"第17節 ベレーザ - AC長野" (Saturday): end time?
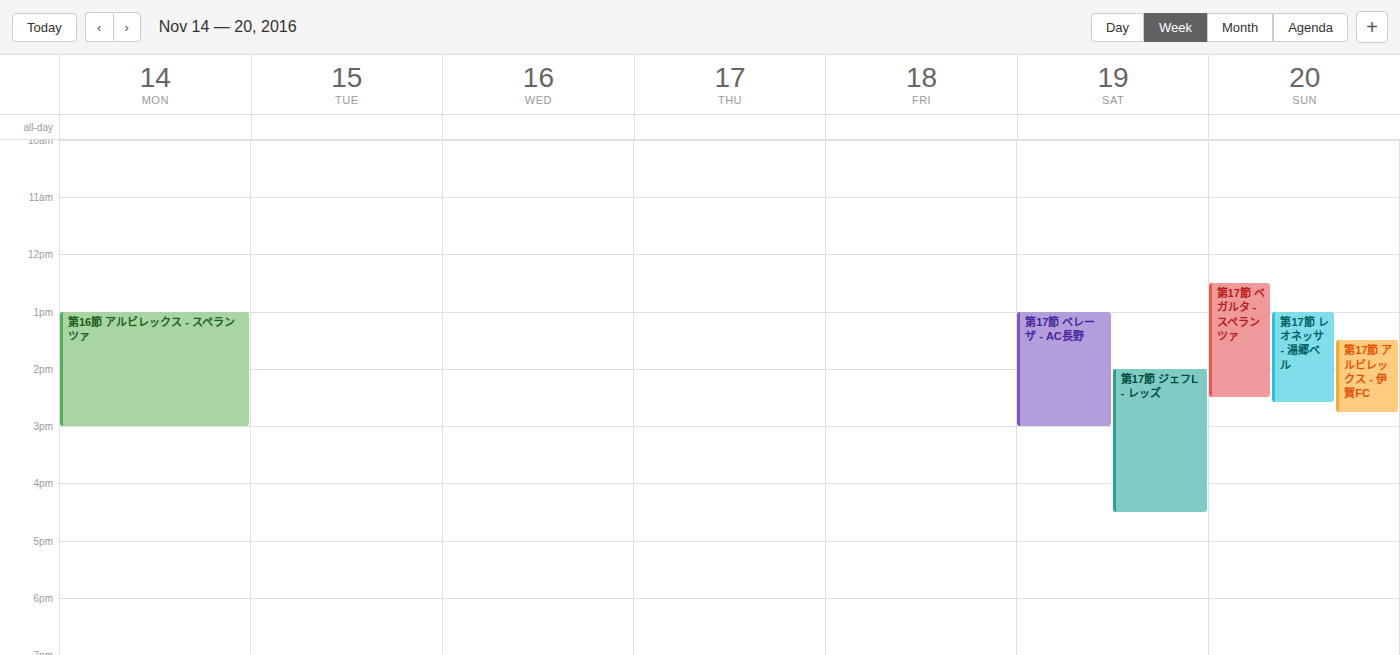
3:00 PM